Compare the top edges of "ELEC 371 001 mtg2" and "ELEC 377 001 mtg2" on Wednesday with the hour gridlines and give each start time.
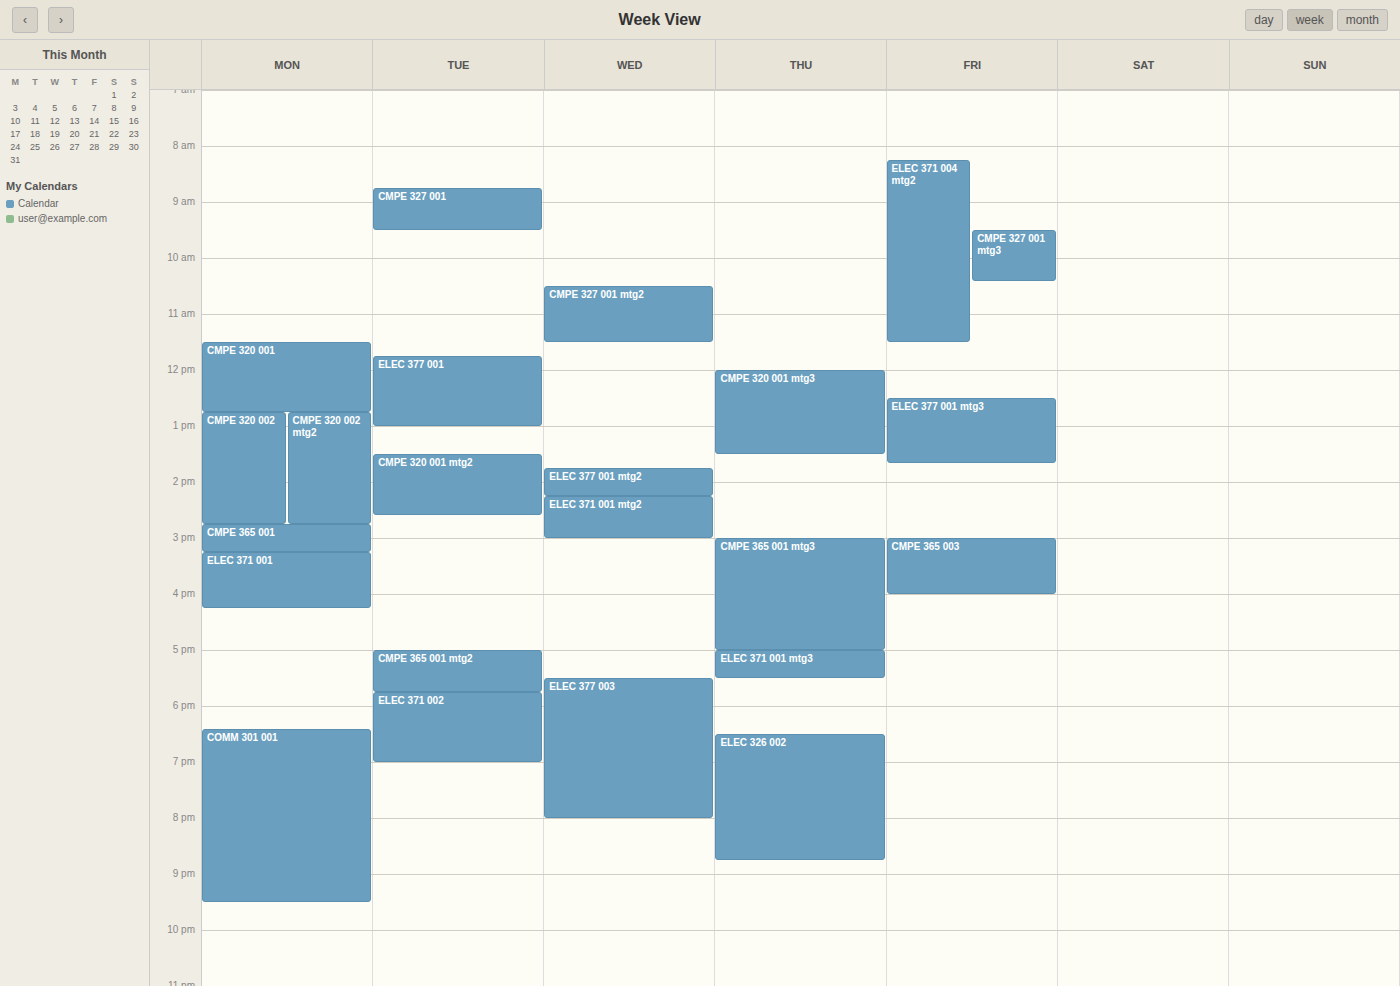
"ELEC 371 001 mtg2": 2:15 PM, neither: a quarter of the way from the 2 PM line to the 3 PM line. "ELEC 377 001 mtg2": 1:45 PM, neither: three quarters of the way from the 1 PM line to the 2 PM line.